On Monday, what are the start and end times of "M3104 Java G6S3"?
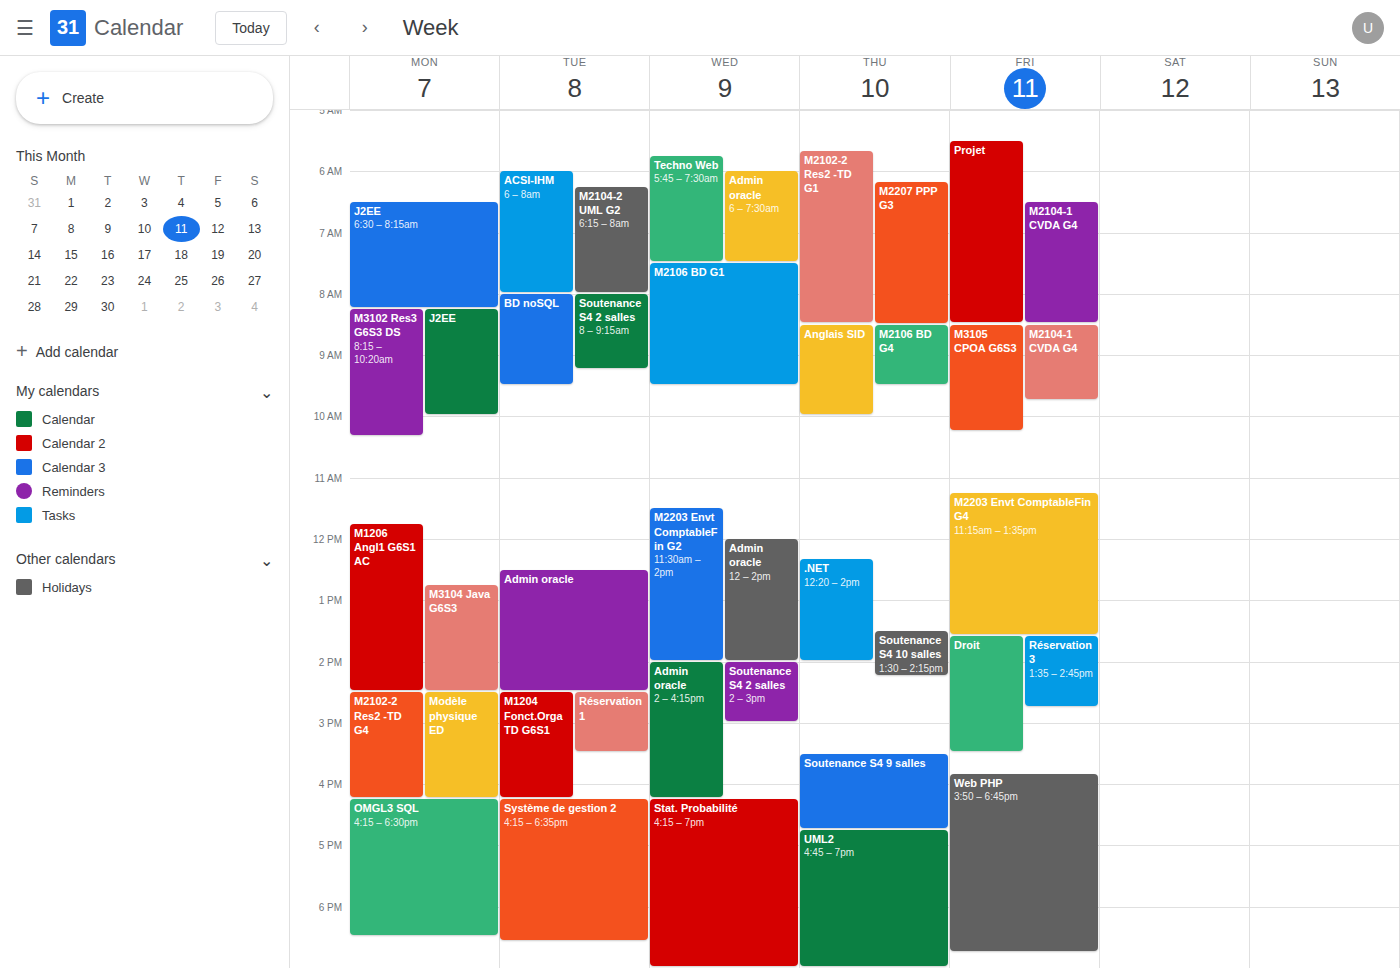
12:45 PM to 2:30 PM